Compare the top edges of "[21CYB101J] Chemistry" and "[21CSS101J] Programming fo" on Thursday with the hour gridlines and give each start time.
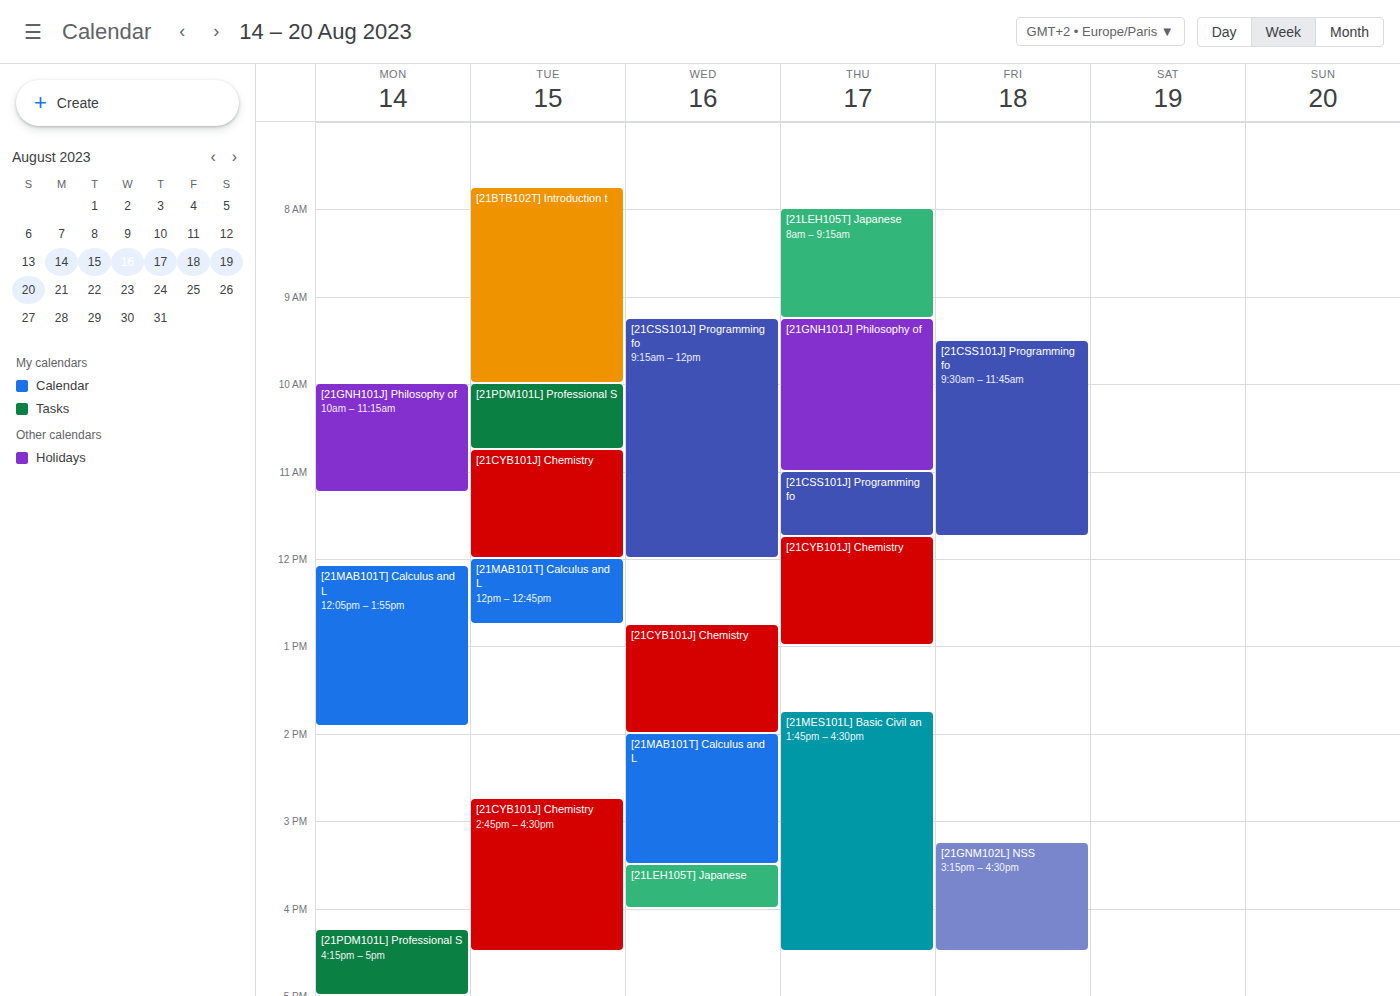
"[21CYB101J] Chemistry": 11:45 AM, neither: three quarters of the way from the 11 AM line to the 12 PM line. "[21CSS101J] Programming fo": 11:00 AM, exactly on the 11 AM line.